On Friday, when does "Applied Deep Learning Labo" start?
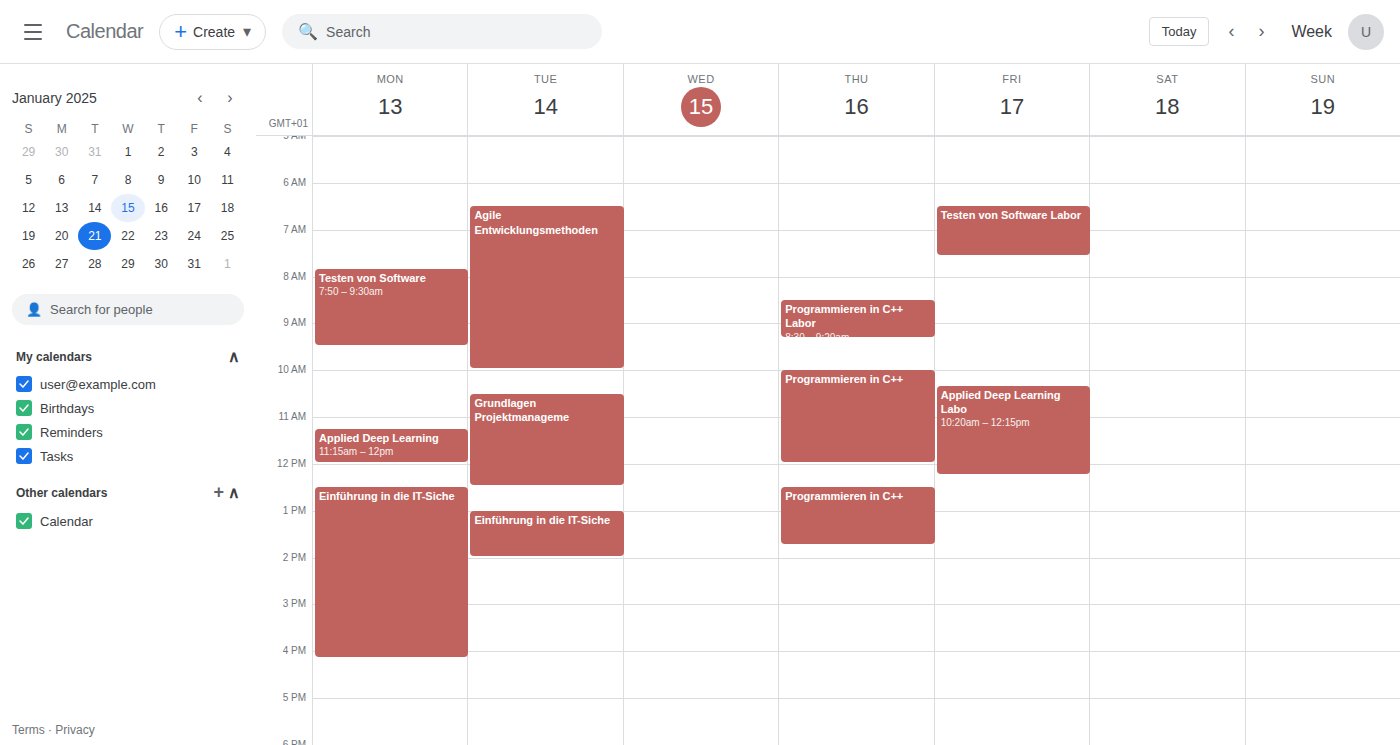
10:20 AM